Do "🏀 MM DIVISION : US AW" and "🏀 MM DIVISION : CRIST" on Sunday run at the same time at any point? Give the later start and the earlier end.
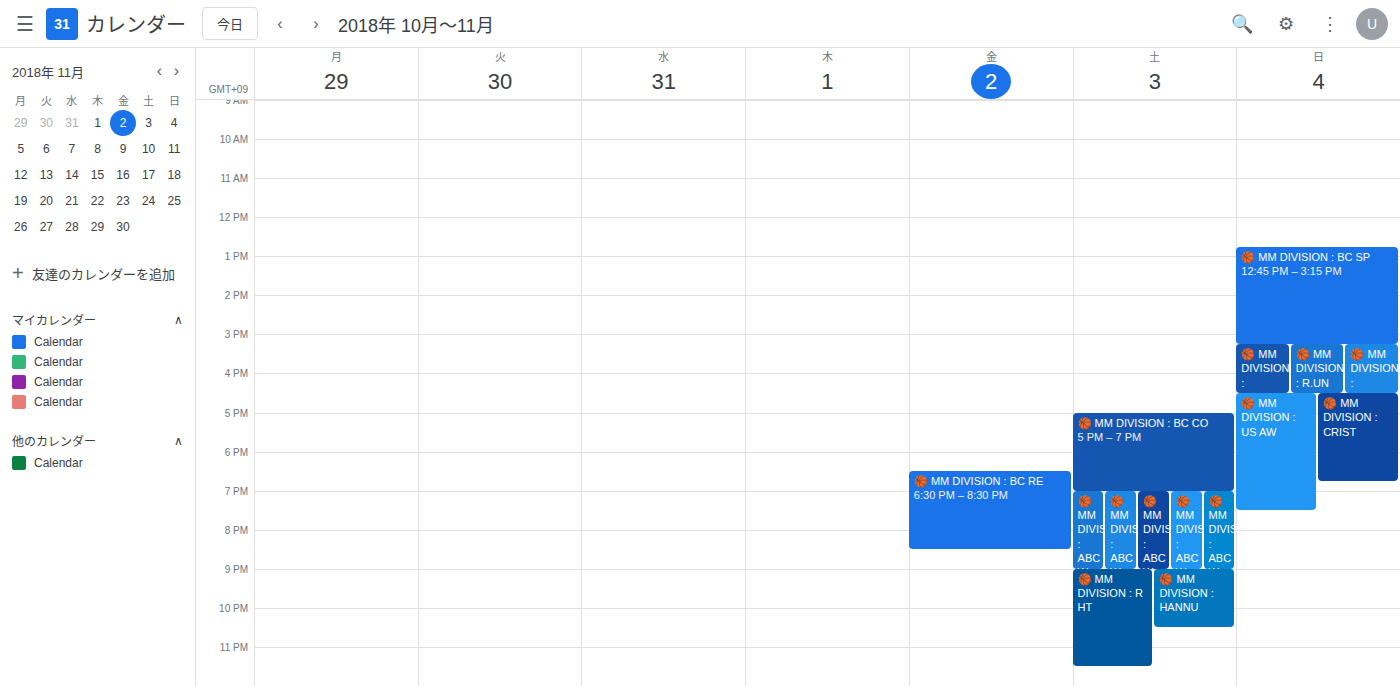
"🏀 MM DIVISION : CRIST" runs 4:30 PM to 6:45 PM, inside "🏀 MM DIVISION : US AW" -- they overlap.